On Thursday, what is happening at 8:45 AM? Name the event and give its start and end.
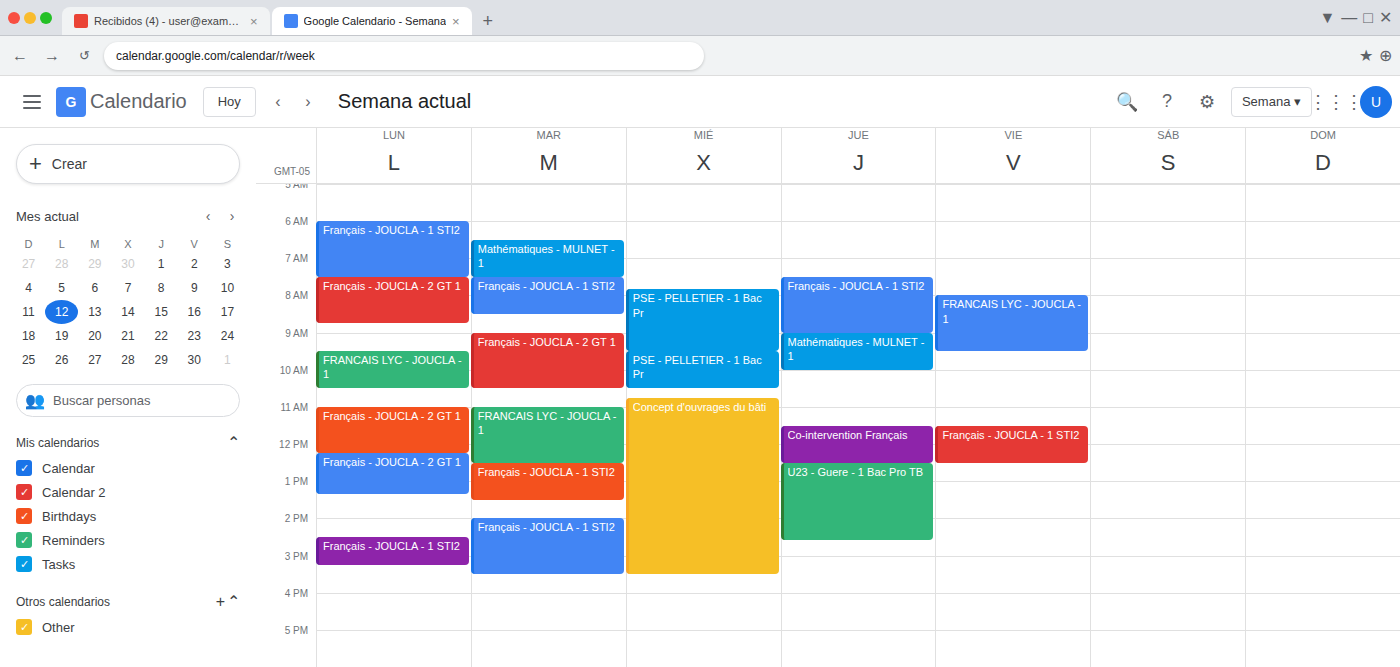
"Français - JOUCLA - 1 STI2", 7:30 AM to 9:00 AM